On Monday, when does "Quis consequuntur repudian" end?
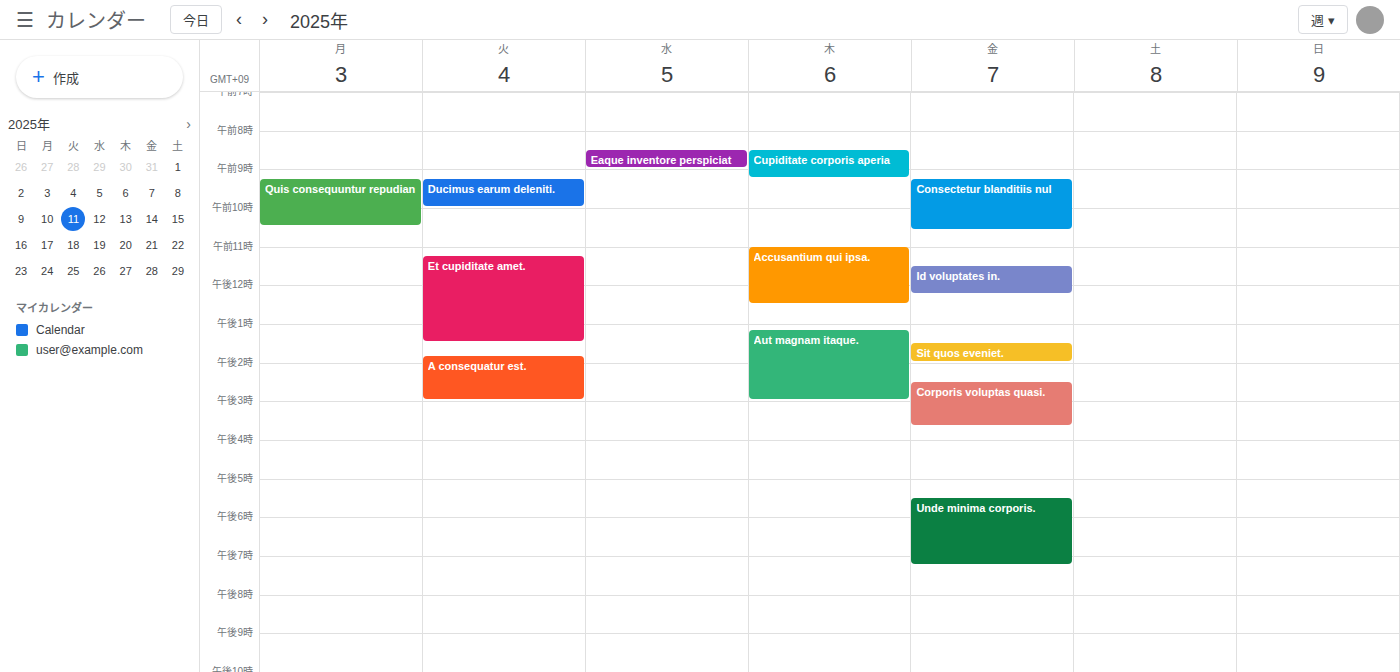
10:30 AM